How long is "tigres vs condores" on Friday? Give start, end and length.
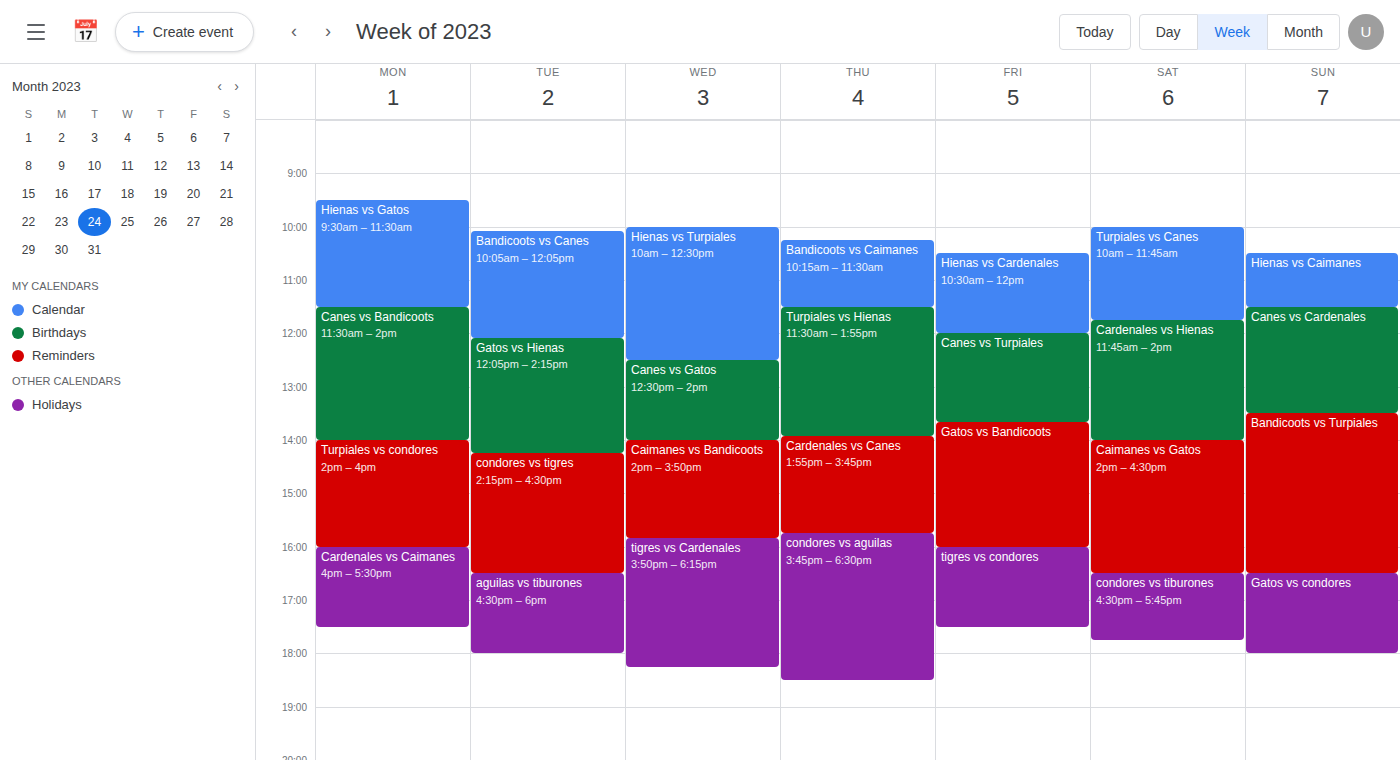
16:00 to 17:30, 1 hour 30 minutes